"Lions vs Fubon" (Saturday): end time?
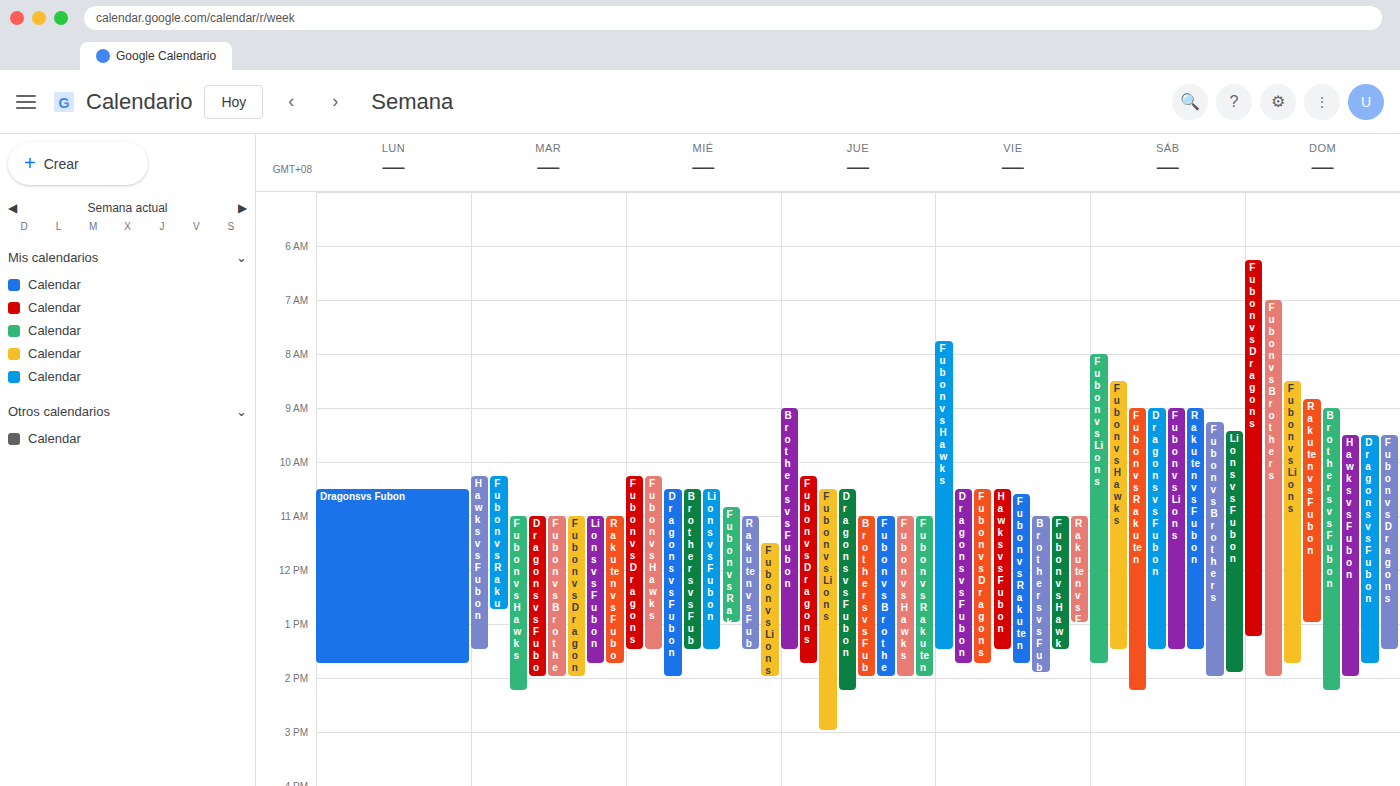
13:55